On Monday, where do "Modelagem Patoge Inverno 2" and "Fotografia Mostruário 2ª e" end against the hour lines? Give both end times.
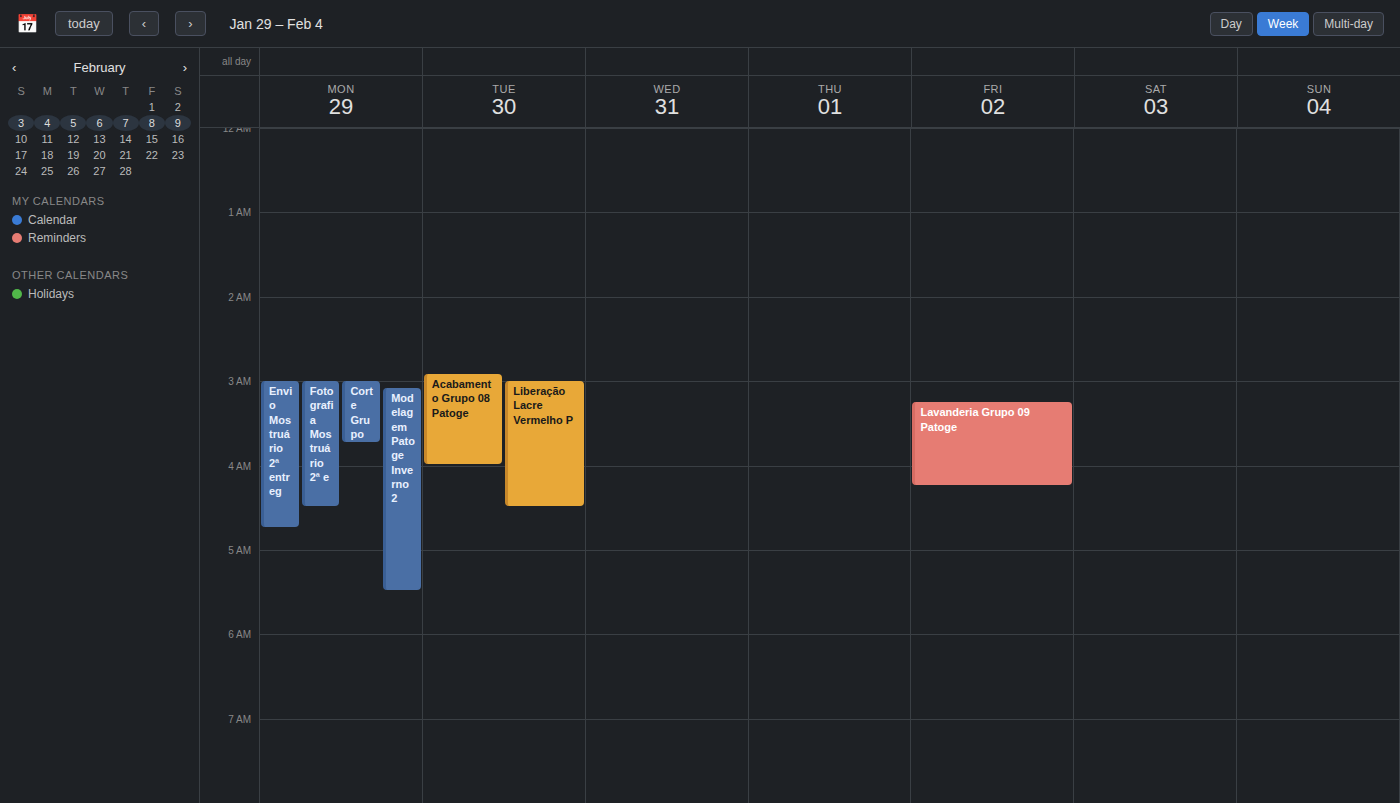
"Modelagem Patoge Inverno 2": 5:30 AM, halfway between the 5 AM and 6 AM lines. "Fotografia Mostruário 2ª e": 4:30 AM, halfway between the 4 AM and 5 AM lines.